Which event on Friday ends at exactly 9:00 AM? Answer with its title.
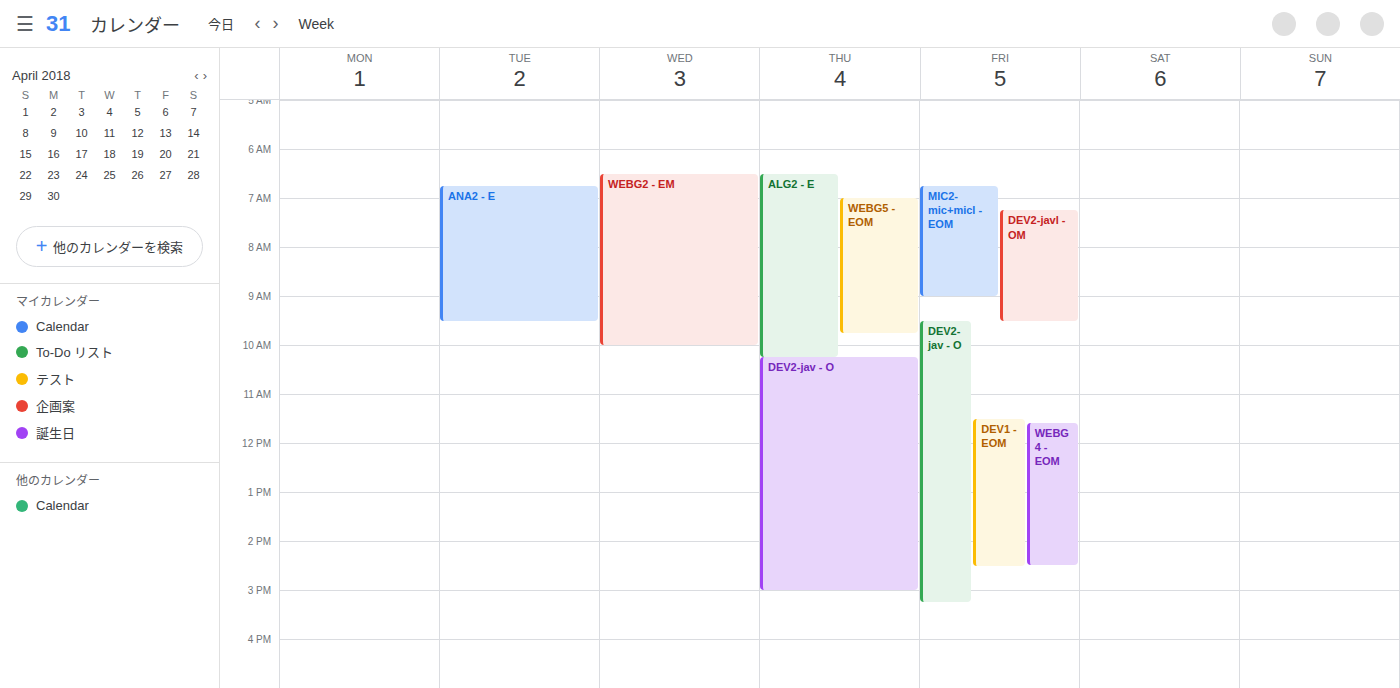
"MIC2-mic+micl - EOM"